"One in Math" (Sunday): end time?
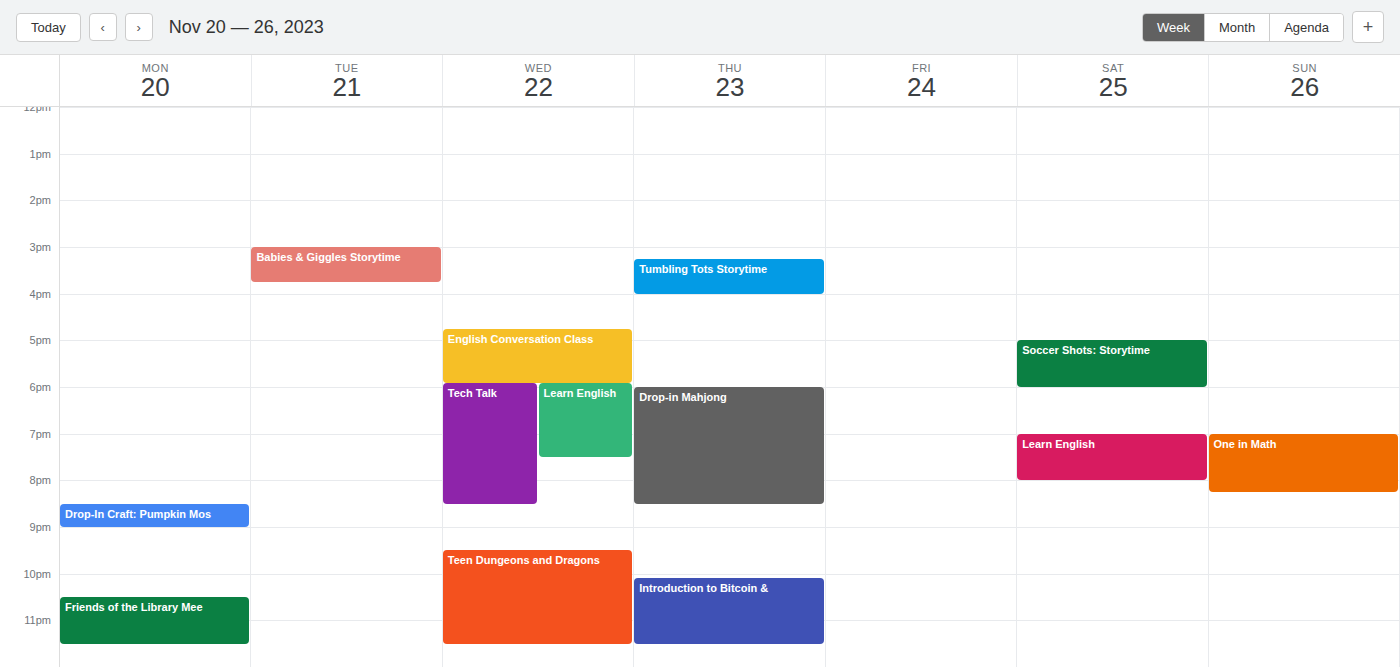
8:15 PM